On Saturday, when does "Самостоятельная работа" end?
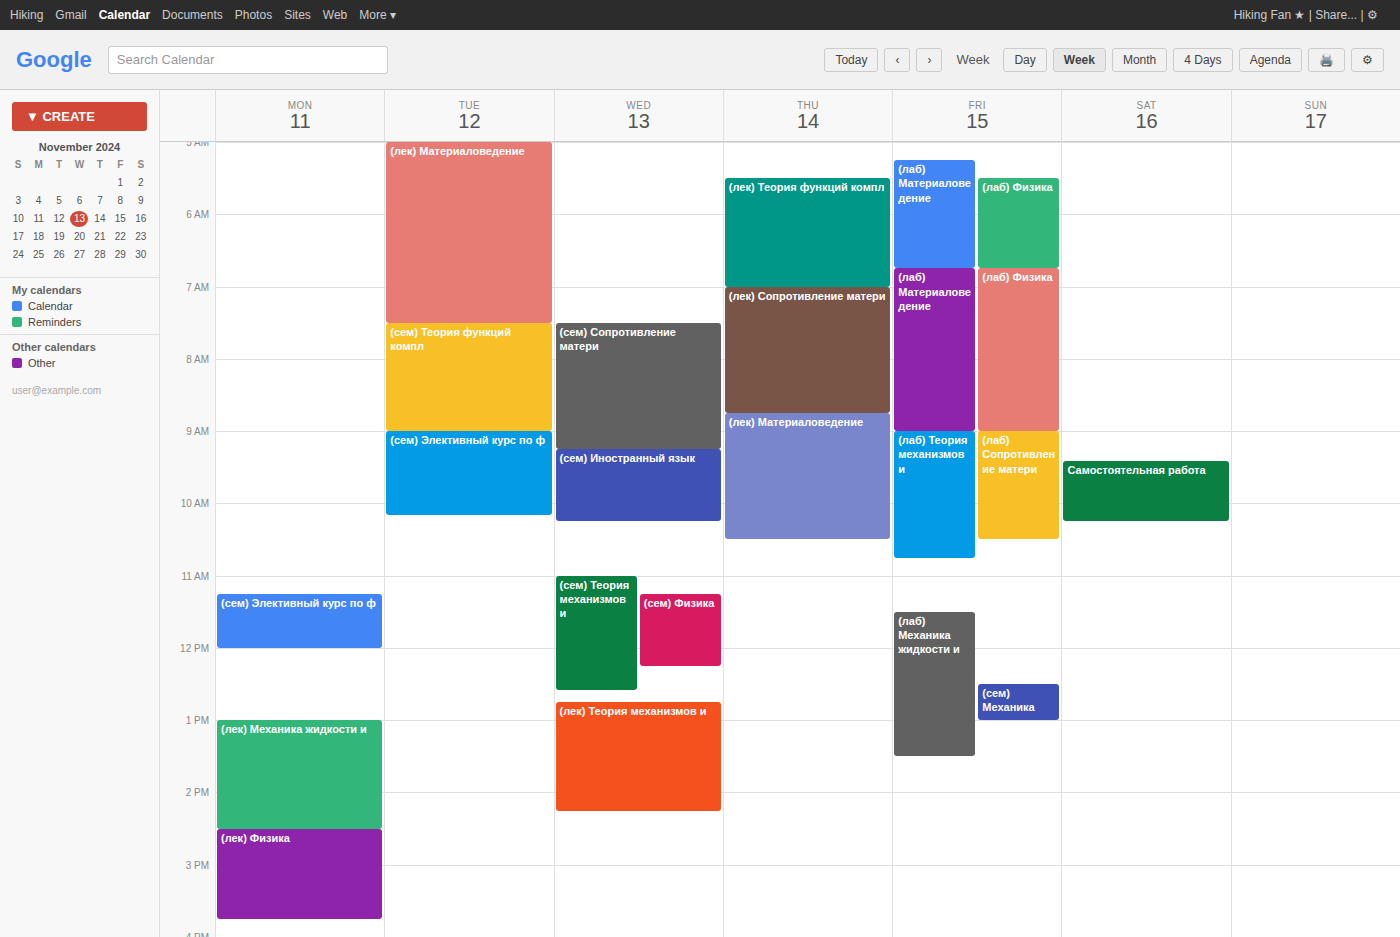
10:15 AM